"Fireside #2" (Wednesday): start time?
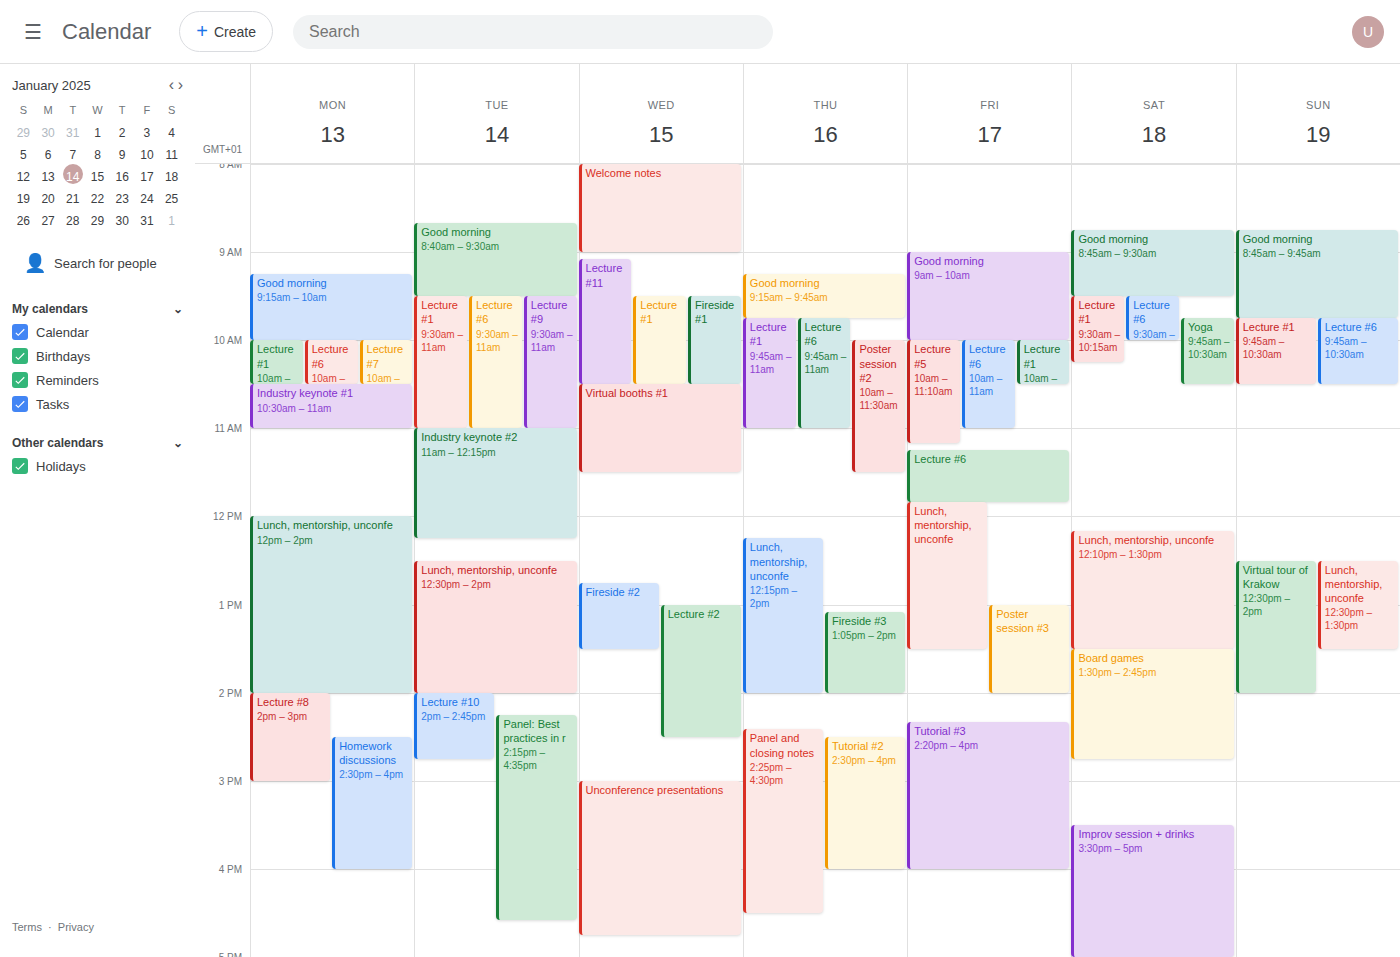
12:45 PM